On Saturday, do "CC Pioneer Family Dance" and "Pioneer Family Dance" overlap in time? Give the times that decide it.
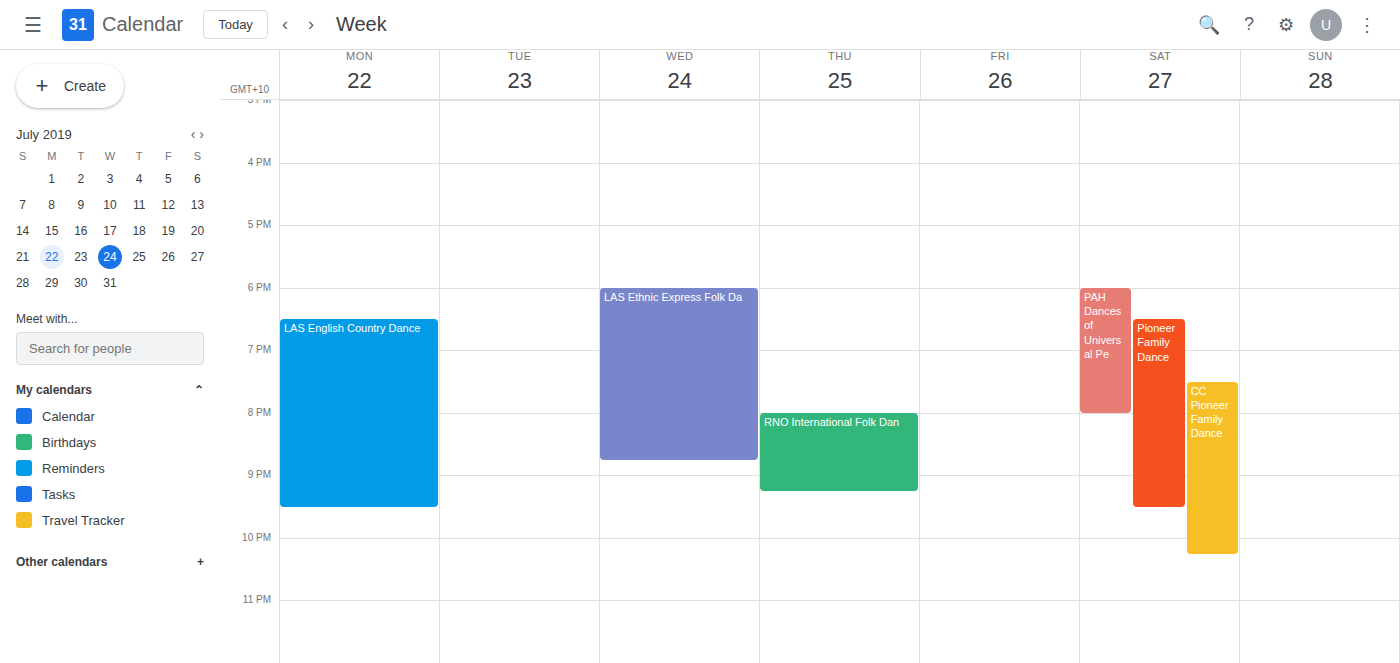
"CC Pioneer Family Dance" starts at 7:30 PM, before "Pioneer Family Dance" ends at 9:30 PM -- they overlap.